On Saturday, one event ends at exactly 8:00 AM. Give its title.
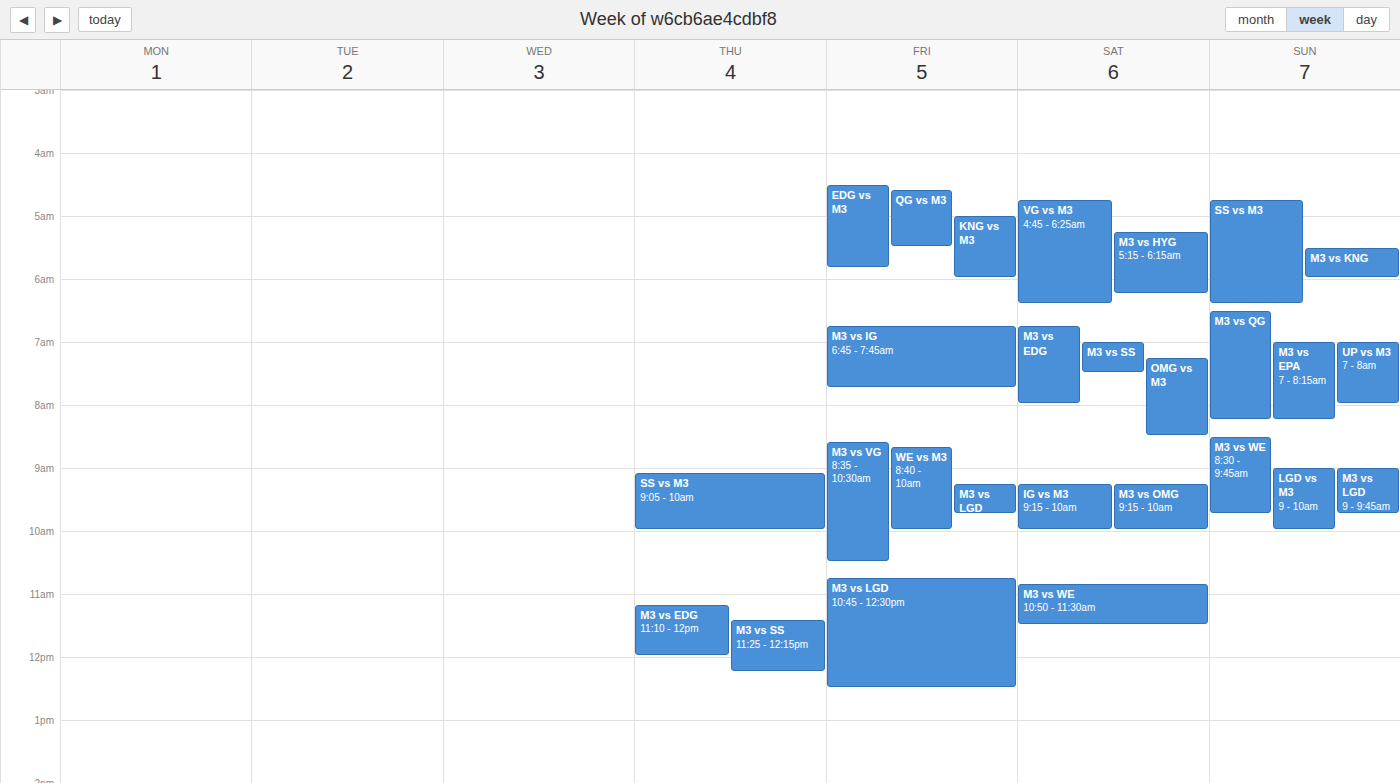
"M3 vs EDG"